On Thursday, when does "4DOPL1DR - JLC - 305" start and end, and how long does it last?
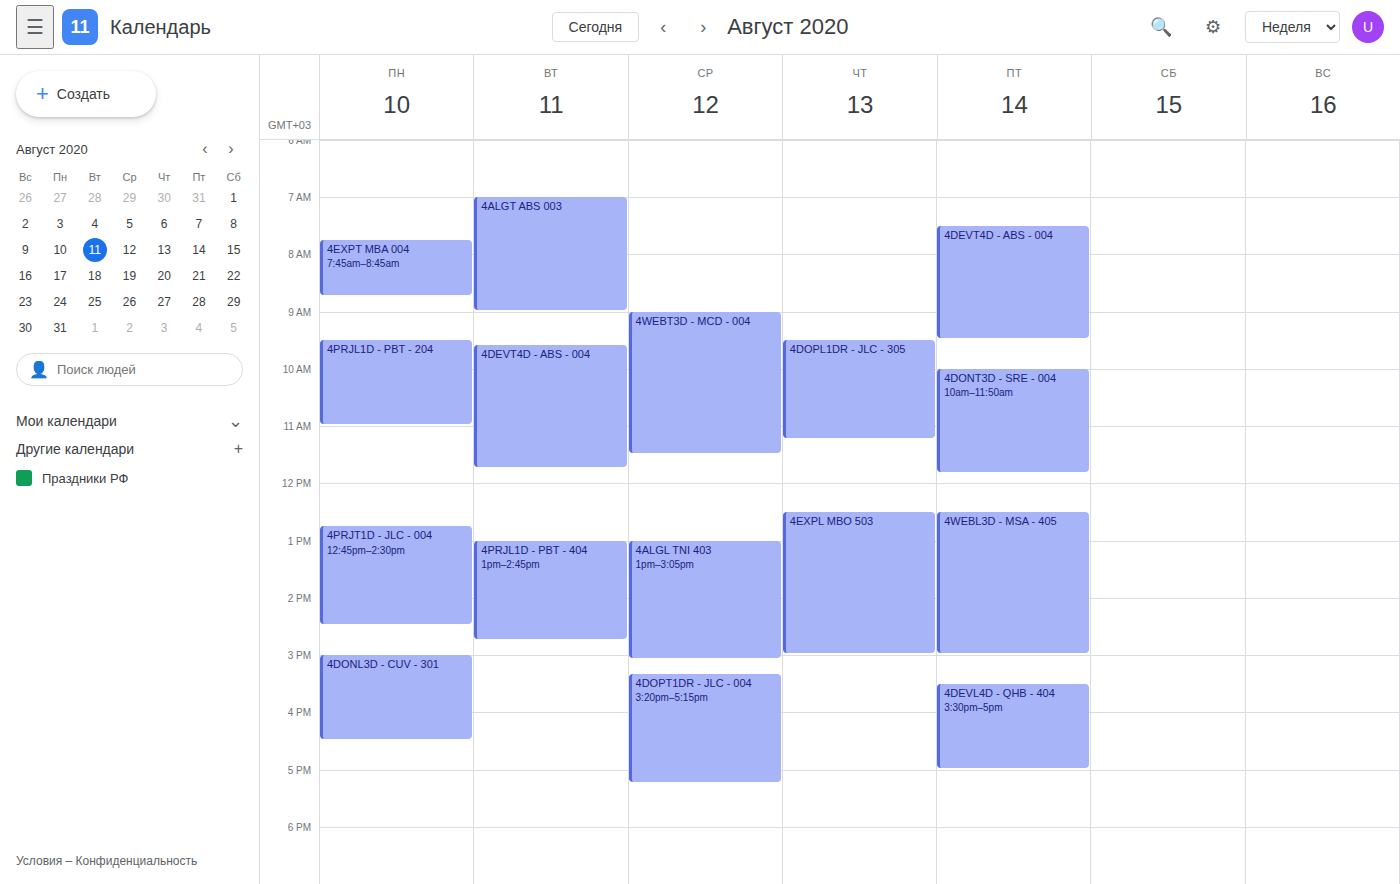
9:30 AM to 11:15 AM, 1 hour 45 minutes